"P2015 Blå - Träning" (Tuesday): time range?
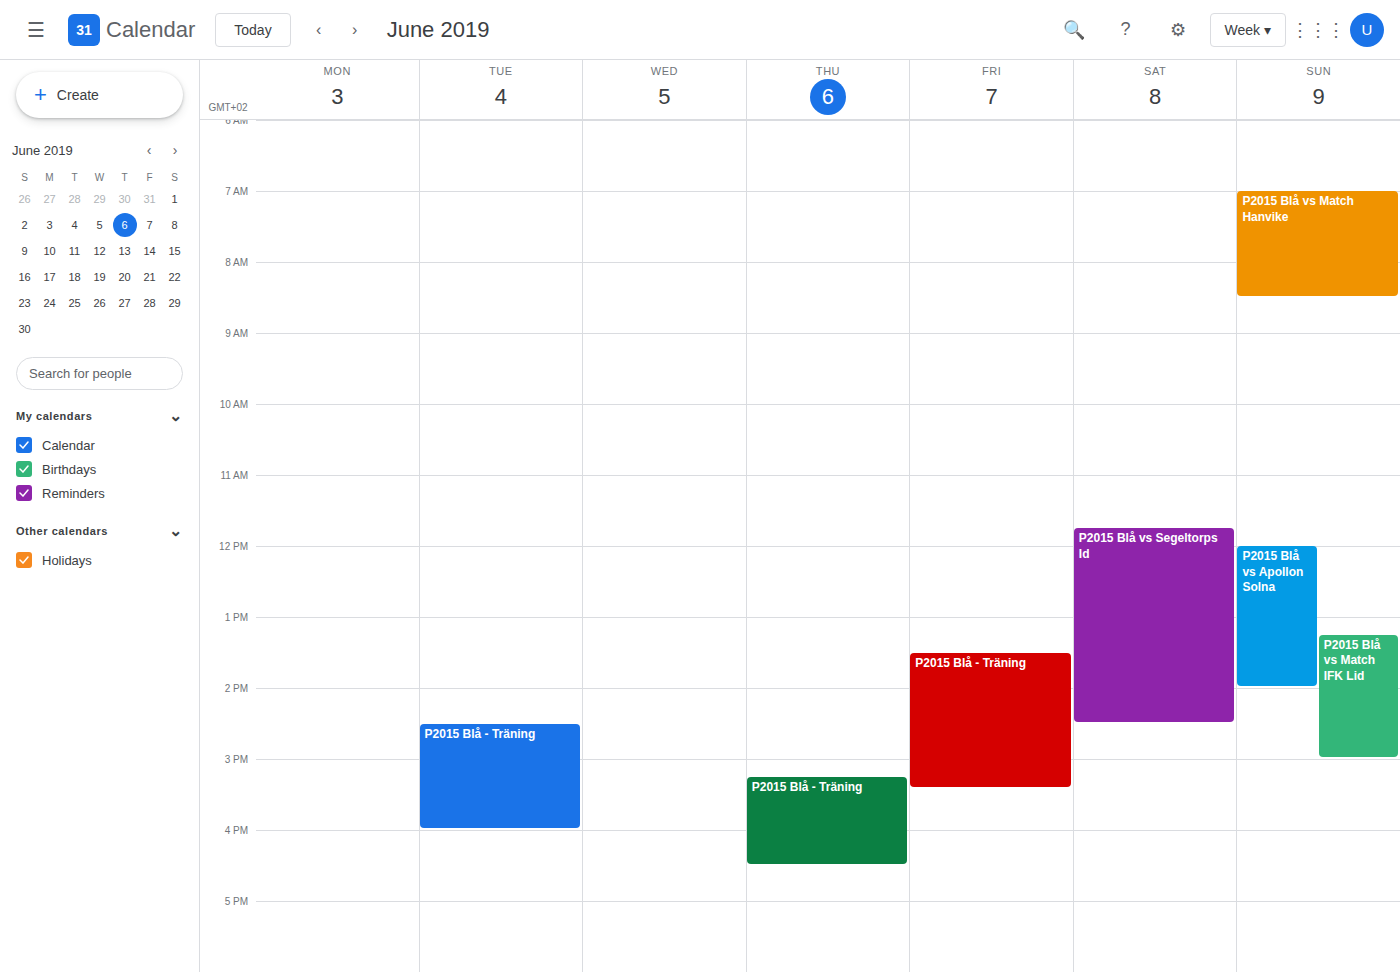
2:30 PM to 4:00 PM